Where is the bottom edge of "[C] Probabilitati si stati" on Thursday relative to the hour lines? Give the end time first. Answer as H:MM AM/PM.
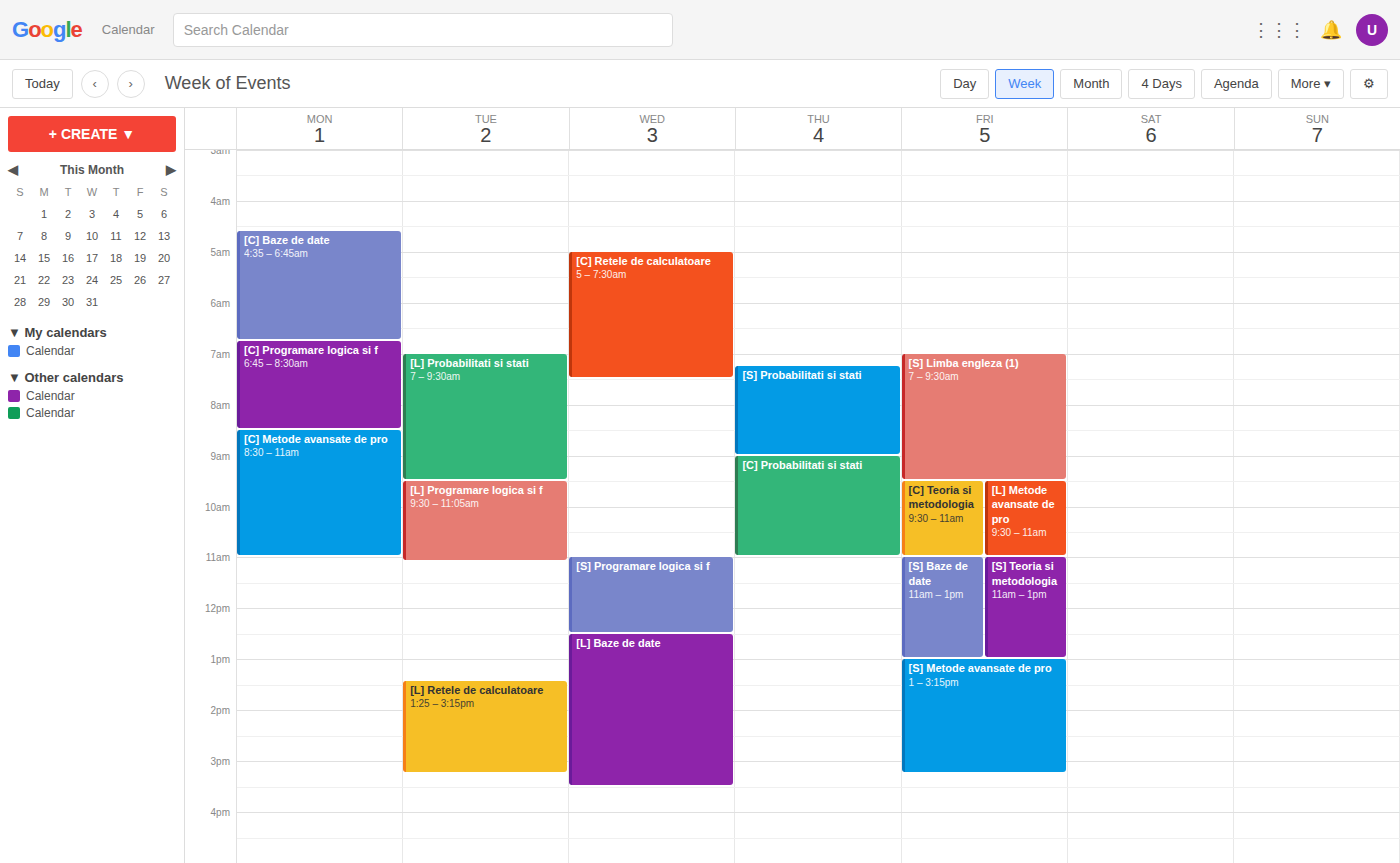
11:00 AM -- exactly on the 11 AM line.